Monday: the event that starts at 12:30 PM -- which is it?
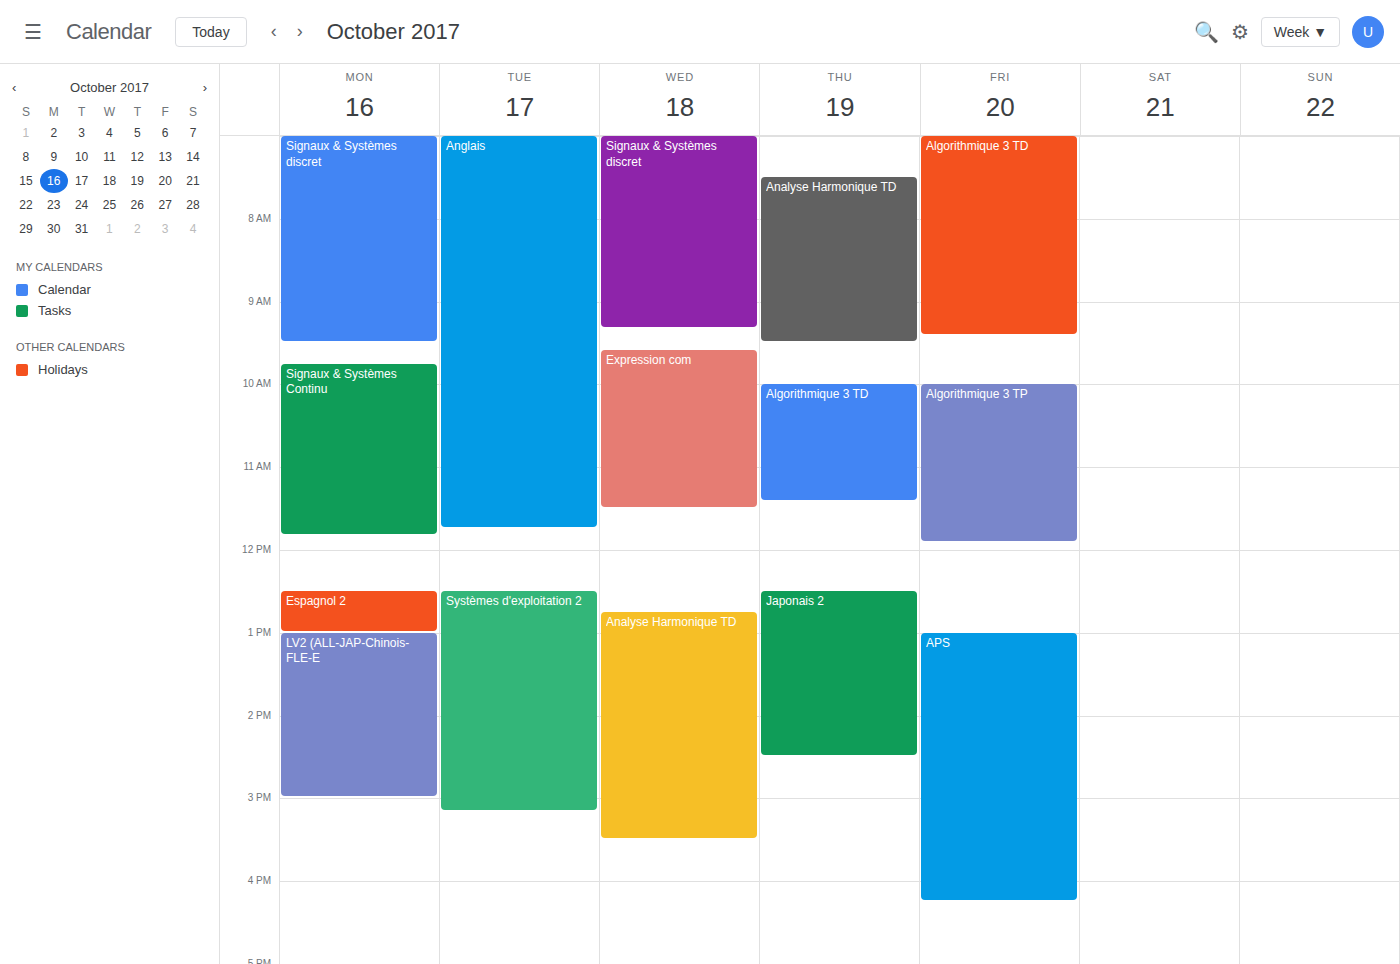
"Espagnol 2"